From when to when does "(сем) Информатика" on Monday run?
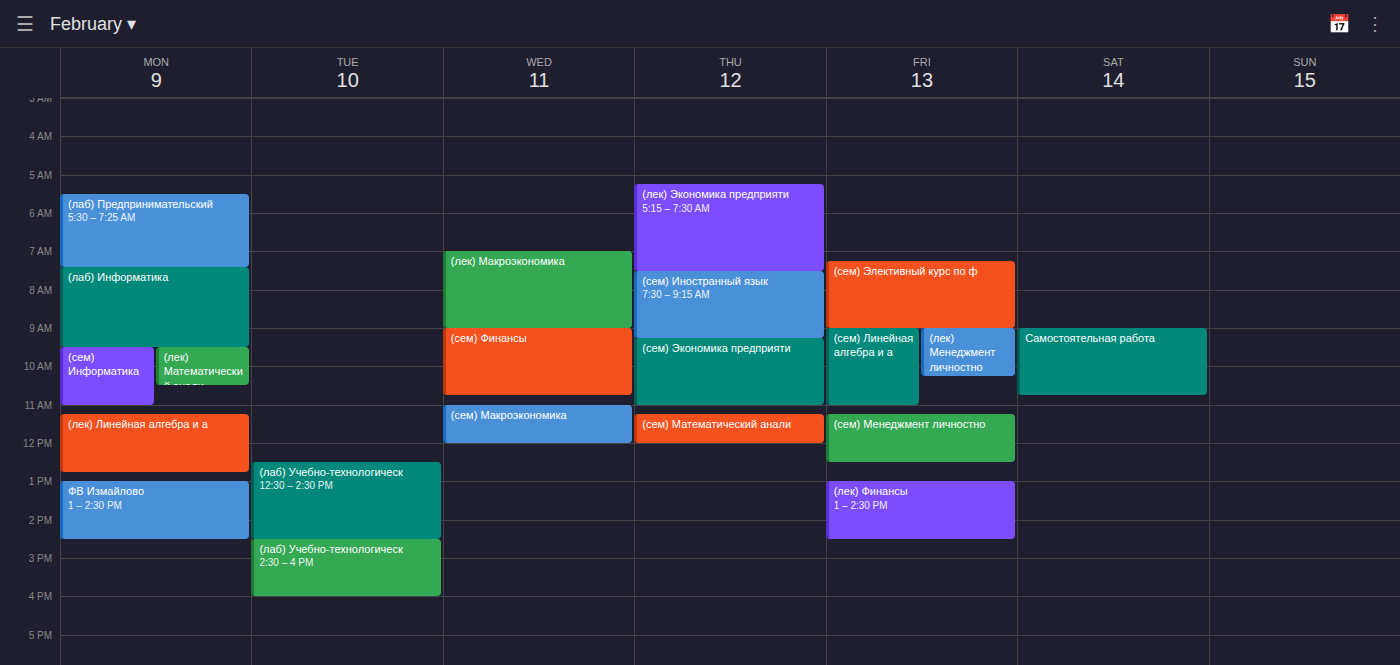
9:30 AM to 11:00 AM